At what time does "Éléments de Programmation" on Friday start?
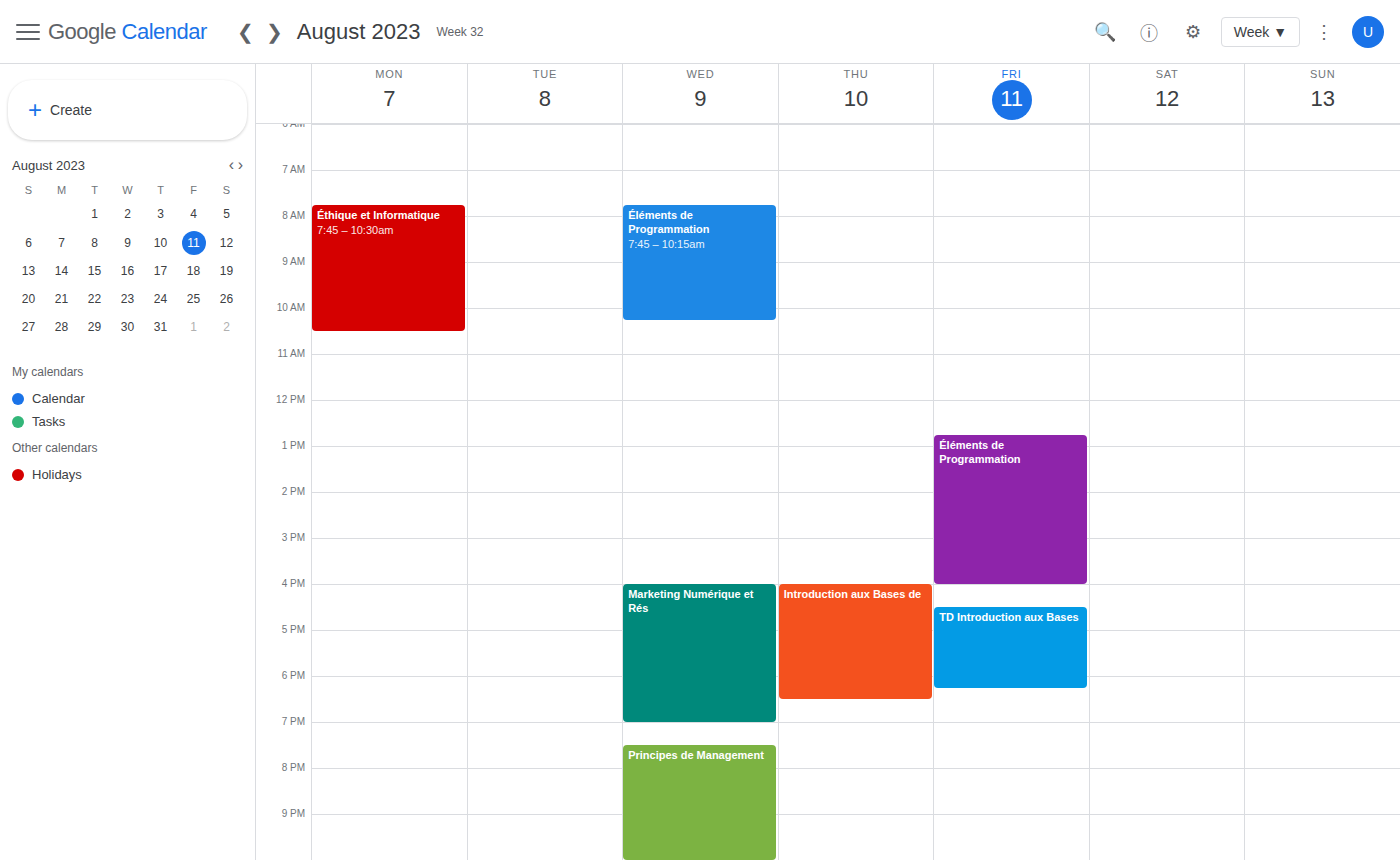
12:45 PM